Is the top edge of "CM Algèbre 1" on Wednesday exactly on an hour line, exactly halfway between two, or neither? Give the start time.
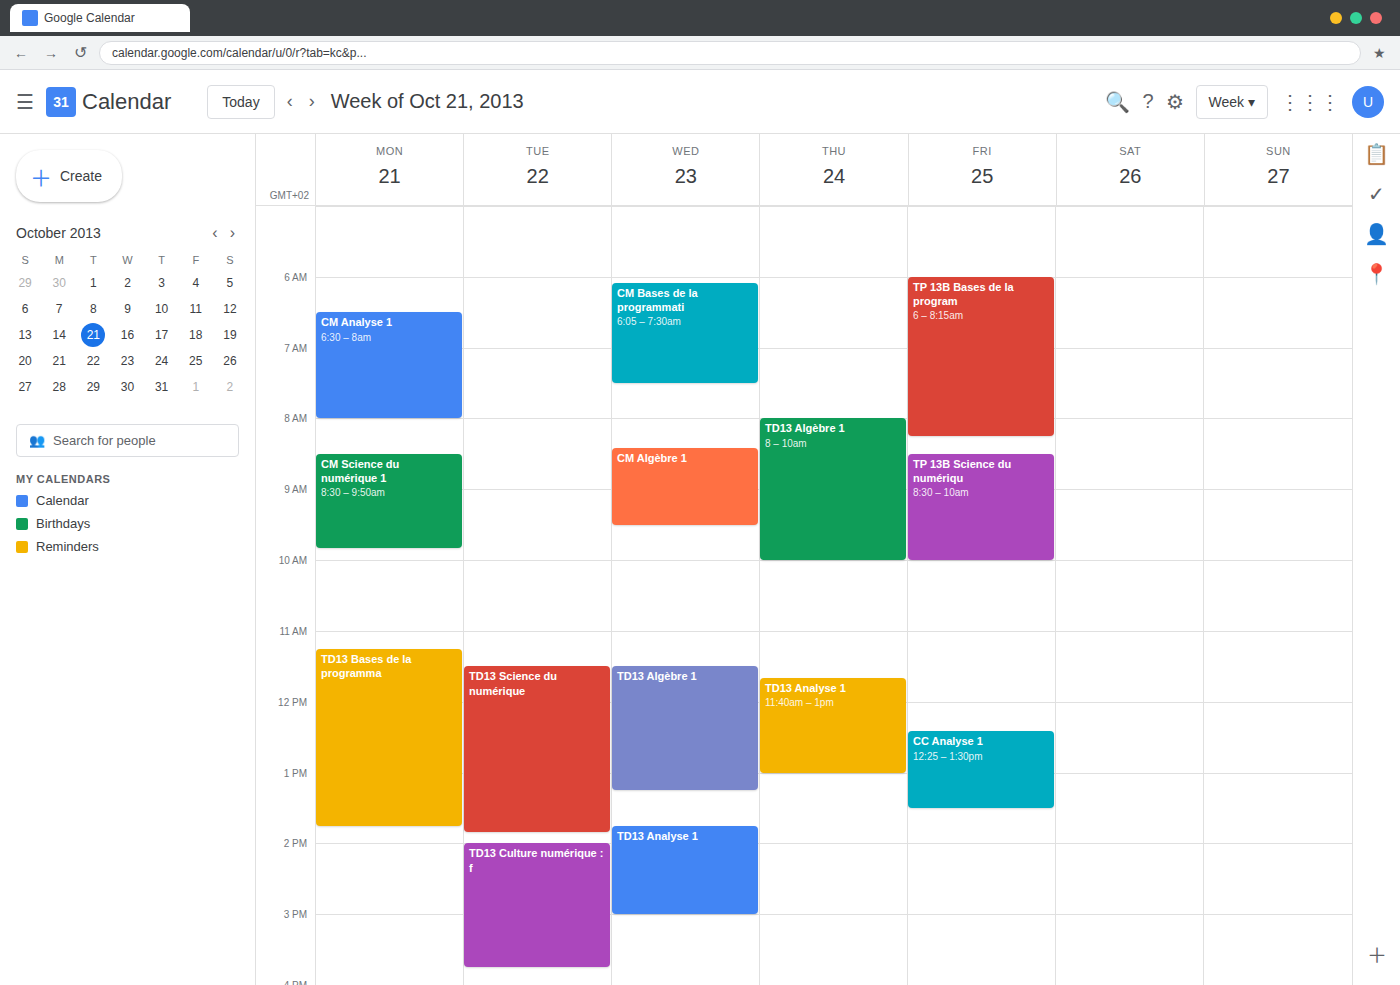
08:25 -- neither: 25 minutes below the 08:00 line and 35 minutes above the 09:00 line.